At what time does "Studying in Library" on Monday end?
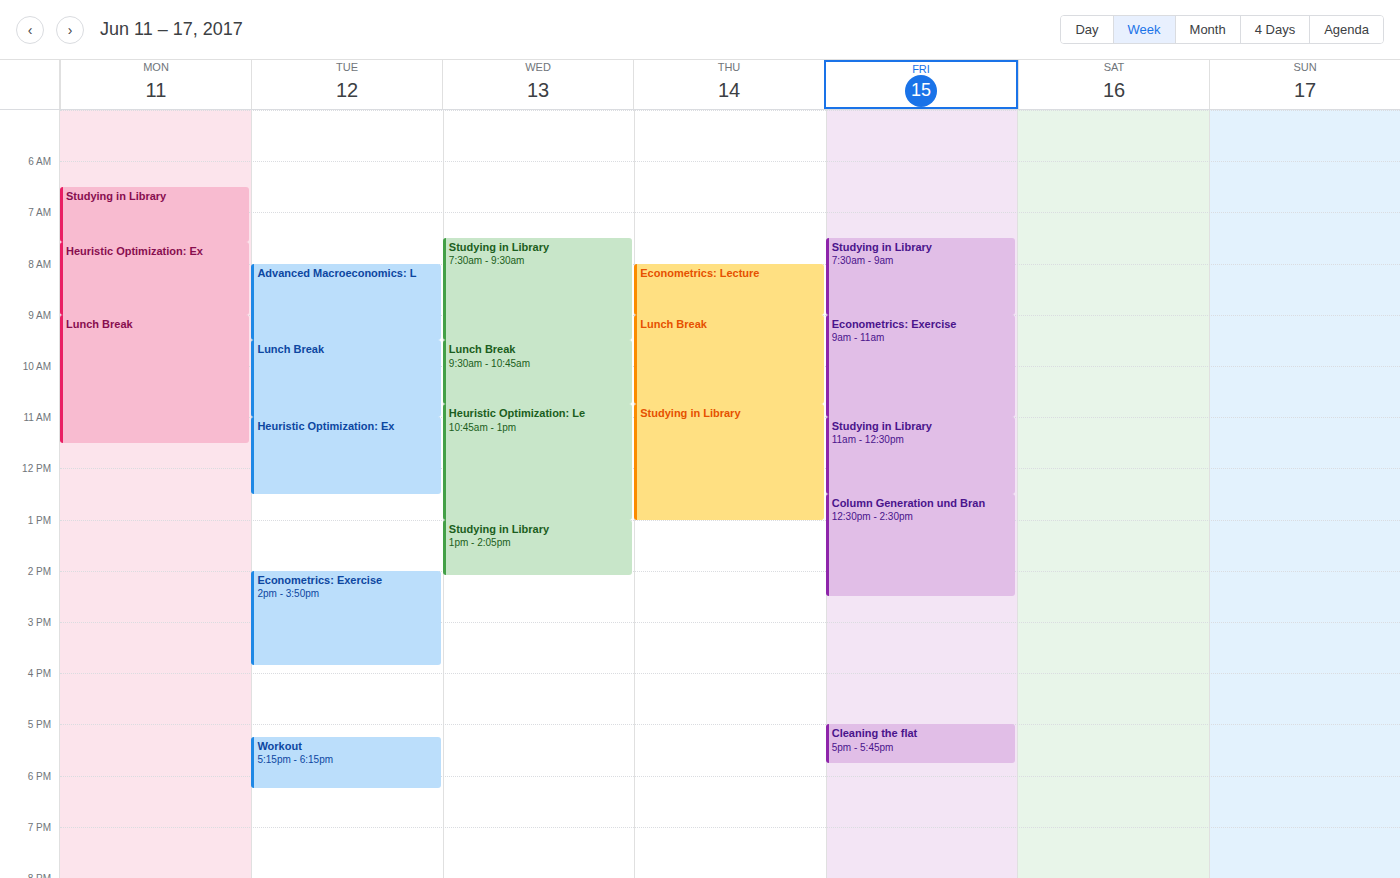
07:35